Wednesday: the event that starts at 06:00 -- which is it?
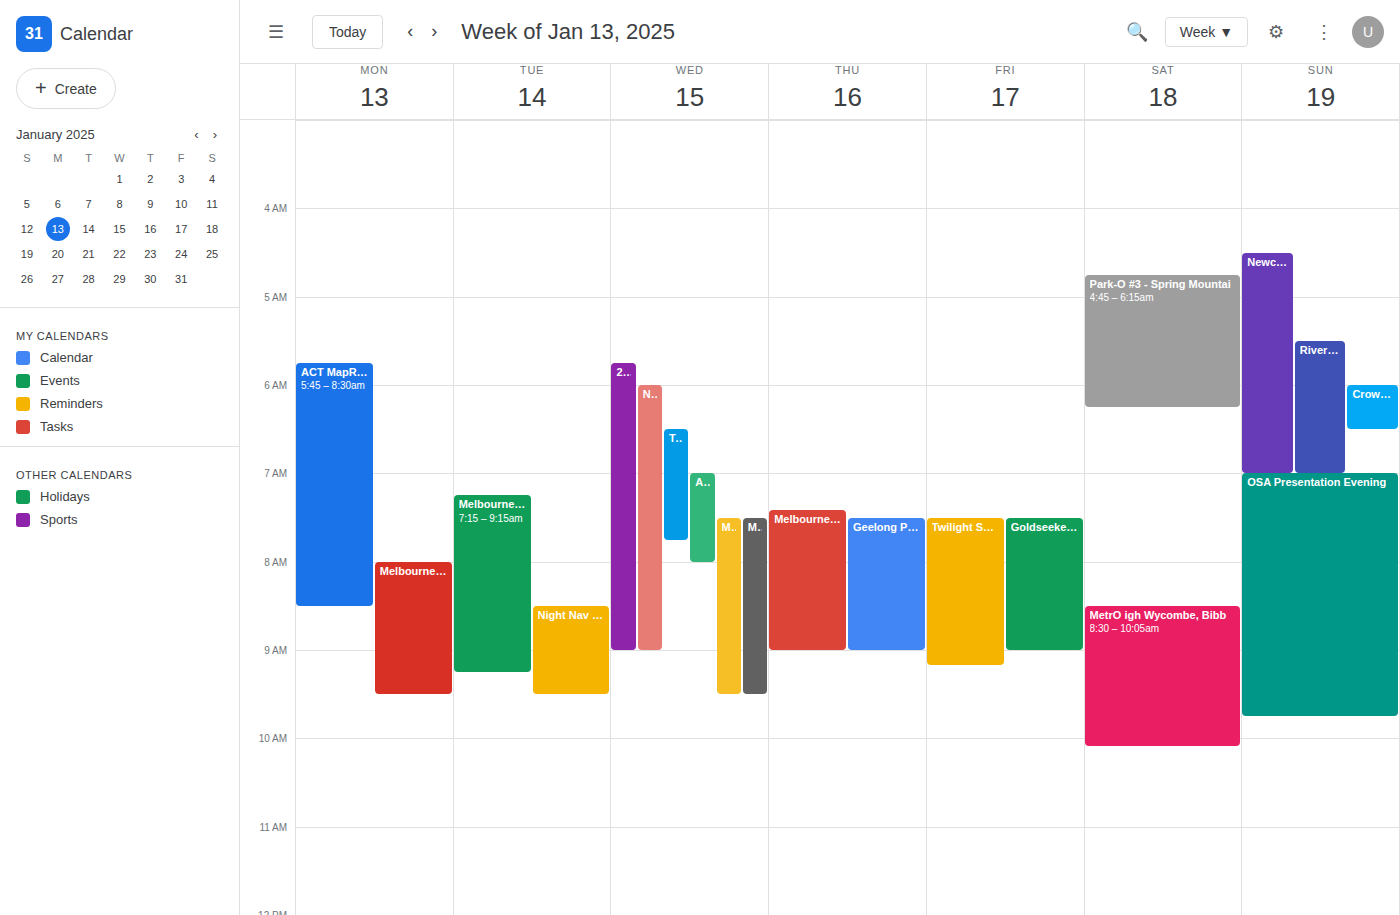
"Newcastle Summer Street Se"